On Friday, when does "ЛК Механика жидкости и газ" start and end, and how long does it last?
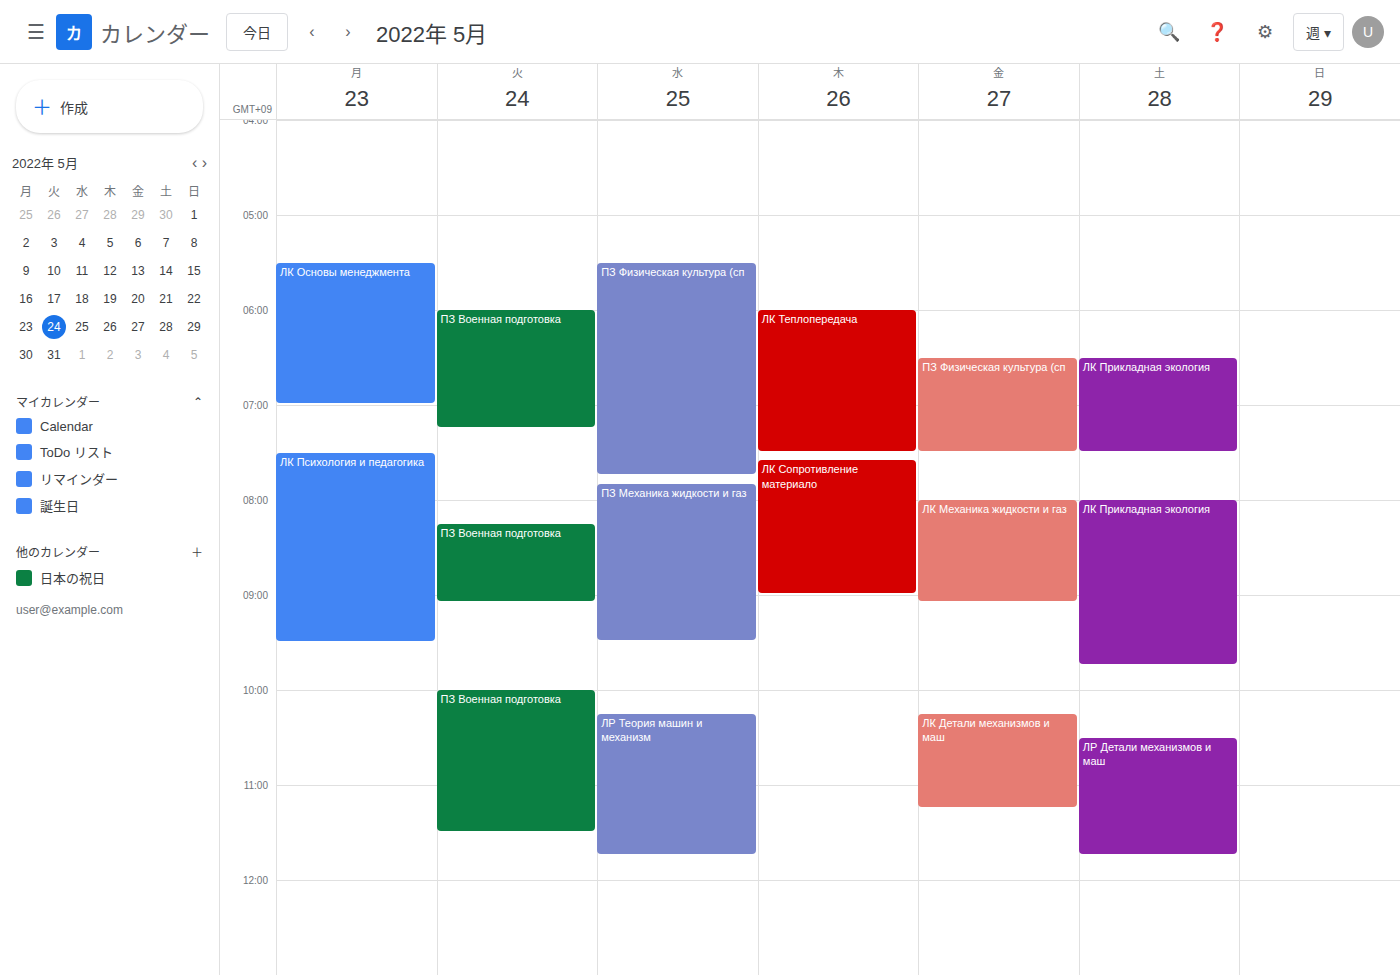
8:00 AM to 9:05 AM, 1 hour 5 minutes